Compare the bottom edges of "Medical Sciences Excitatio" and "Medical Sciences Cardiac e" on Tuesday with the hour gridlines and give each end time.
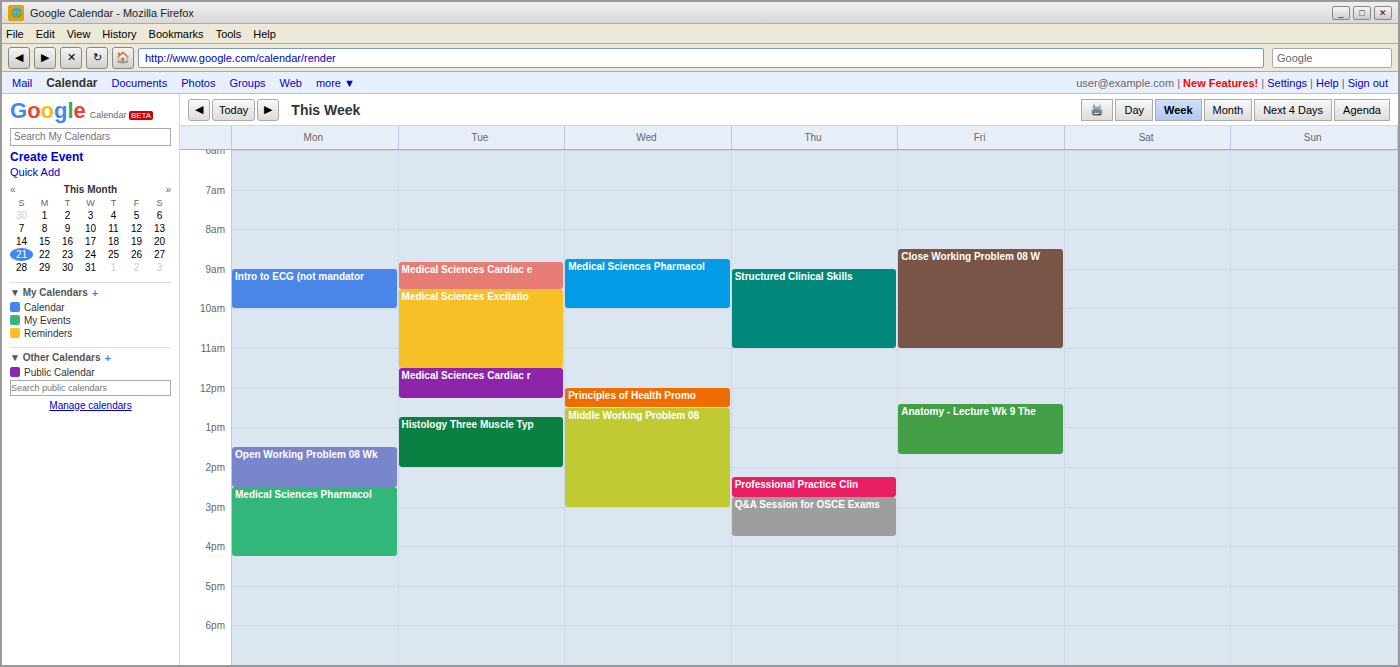
"Medical Sciences Excitatio": 11:30 AM, halfway between the 11 AM and 12 PM lines. "Medical Sciences Cardiac e": 9:30 AM, halfway between the 9 AM and 10 AM lines.